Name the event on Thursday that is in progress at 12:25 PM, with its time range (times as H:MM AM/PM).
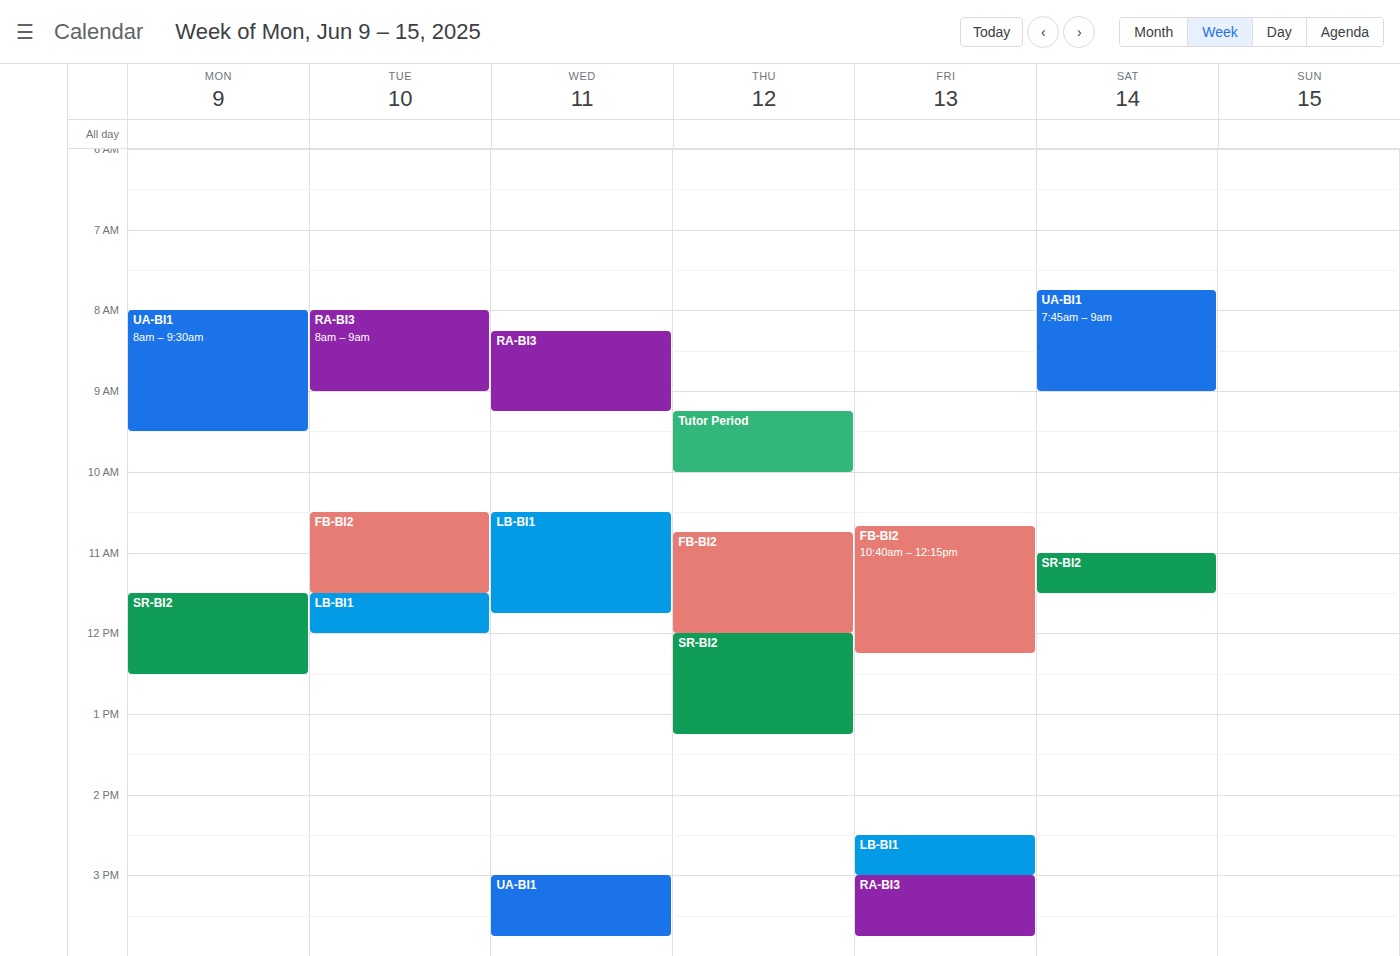
"SR-BI2", 12:00 PM to 1:15 PM